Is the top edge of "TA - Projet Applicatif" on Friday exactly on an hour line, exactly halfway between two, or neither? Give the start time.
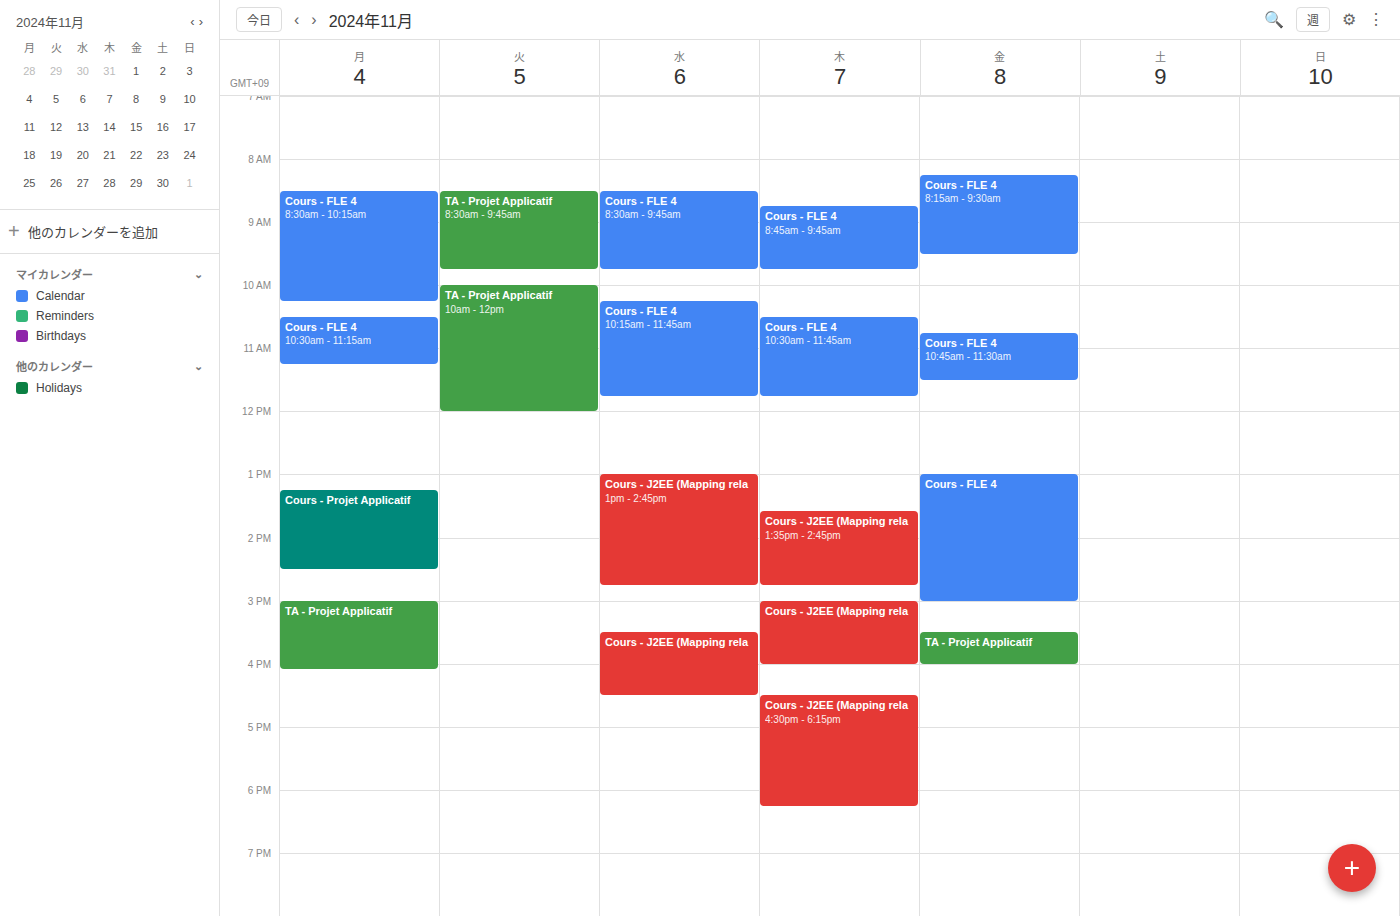
15:30 -- halfway between the 15:00 and 16:00 lines.